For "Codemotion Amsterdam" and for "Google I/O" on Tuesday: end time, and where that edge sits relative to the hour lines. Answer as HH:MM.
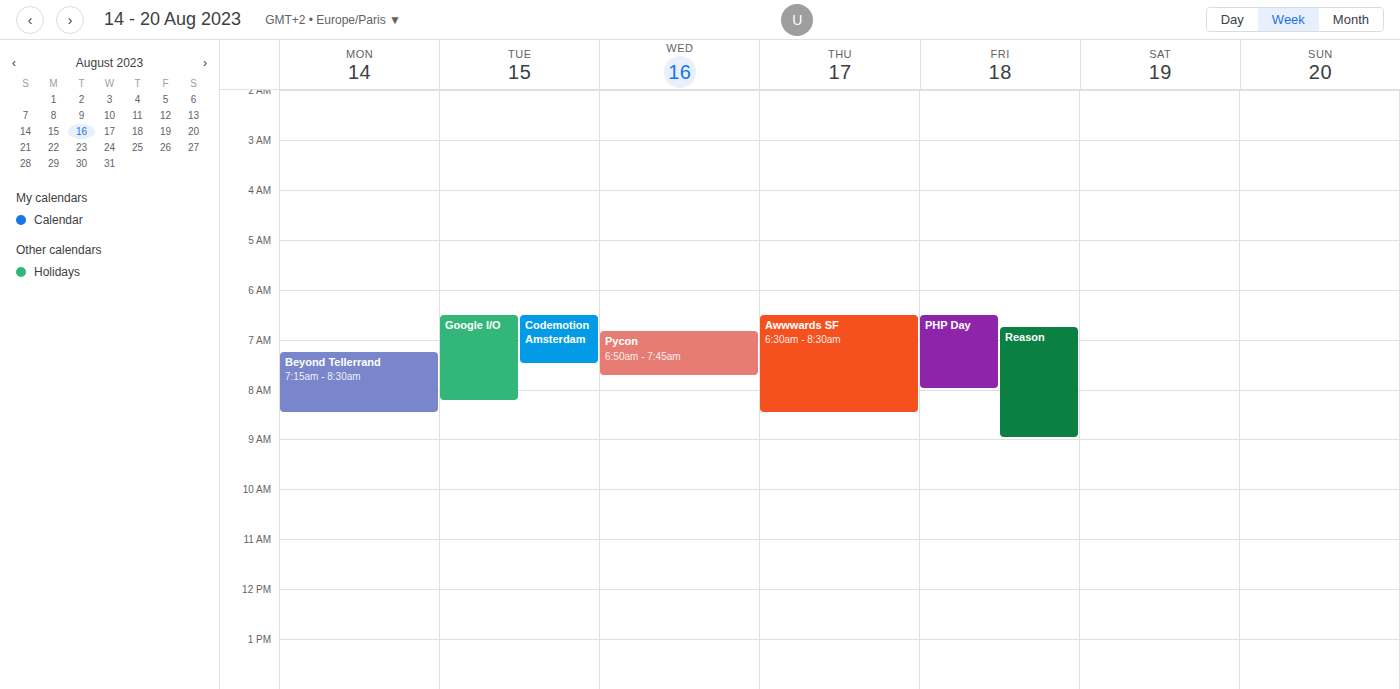
"Codemotion Amsterdam": 07:30, halfway between the 07:00 and 08:00 lines. "Google I/O": 08:15, neither: a quarter of the way from the 08:00 line to the 09:00 line.